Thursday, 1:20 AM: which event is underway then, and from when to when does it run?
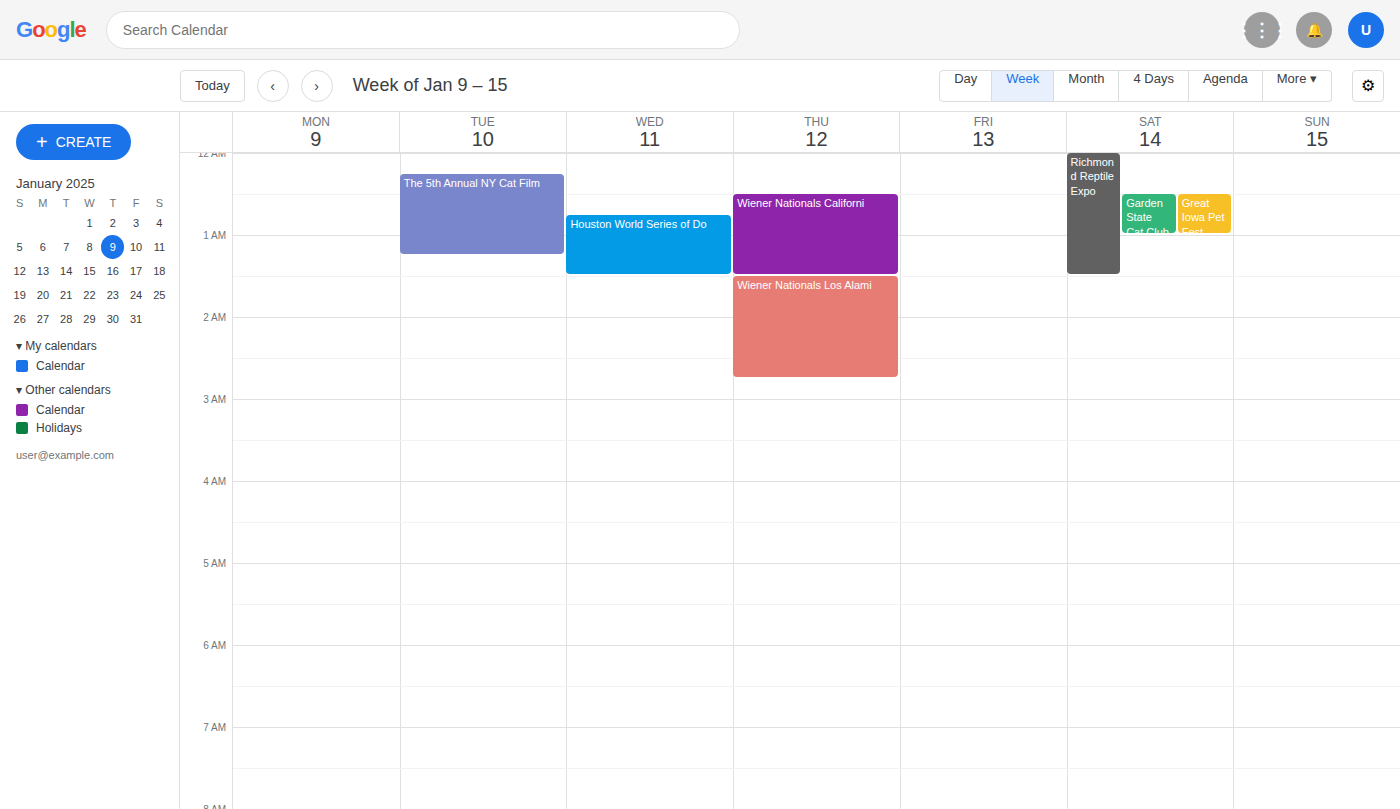
"Wiener Nationals Californi", 12:30 AM to 1:30 AM